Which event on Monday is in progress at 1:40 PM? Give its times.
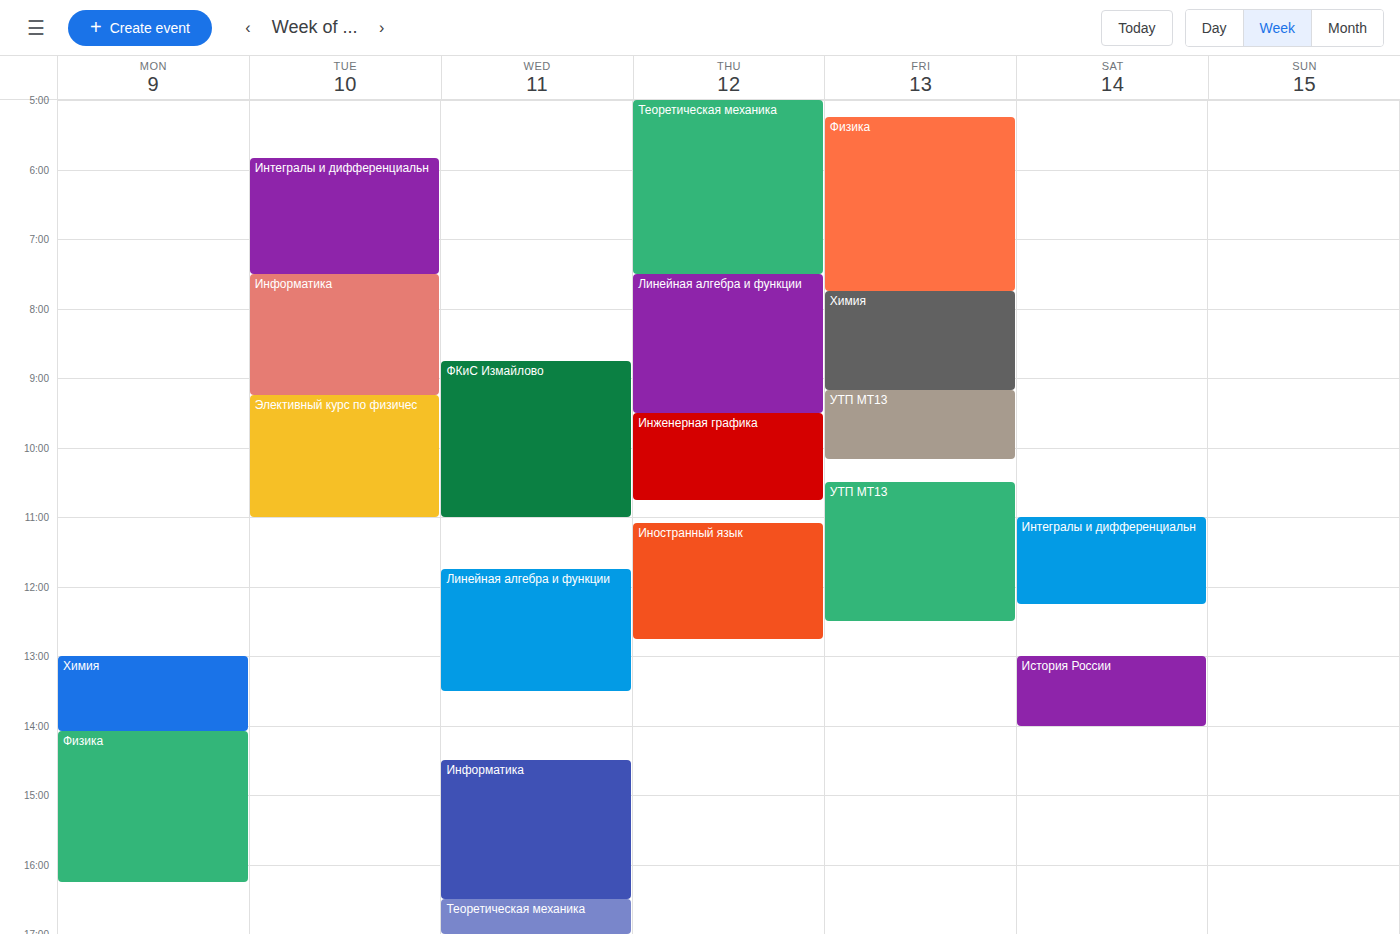
"Химия", 1:00 PM to 2:05 PM